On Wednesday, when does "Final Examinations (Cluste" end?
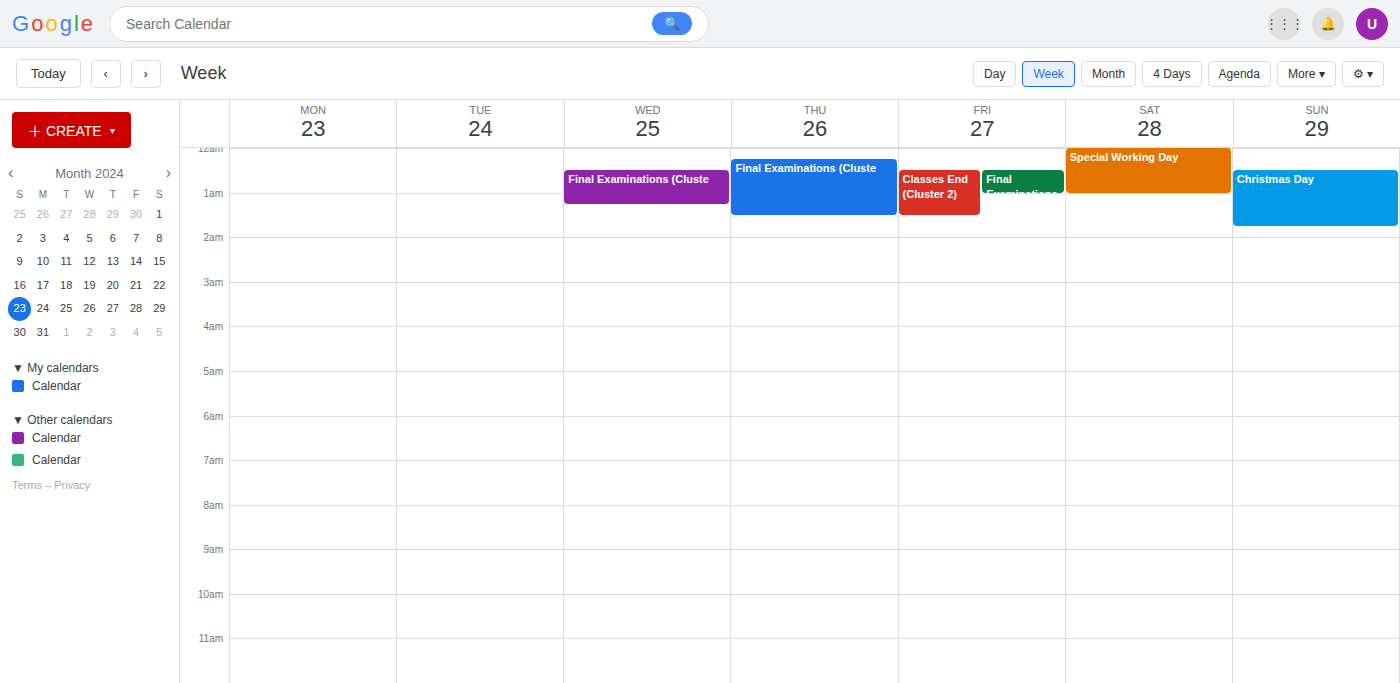
01:15